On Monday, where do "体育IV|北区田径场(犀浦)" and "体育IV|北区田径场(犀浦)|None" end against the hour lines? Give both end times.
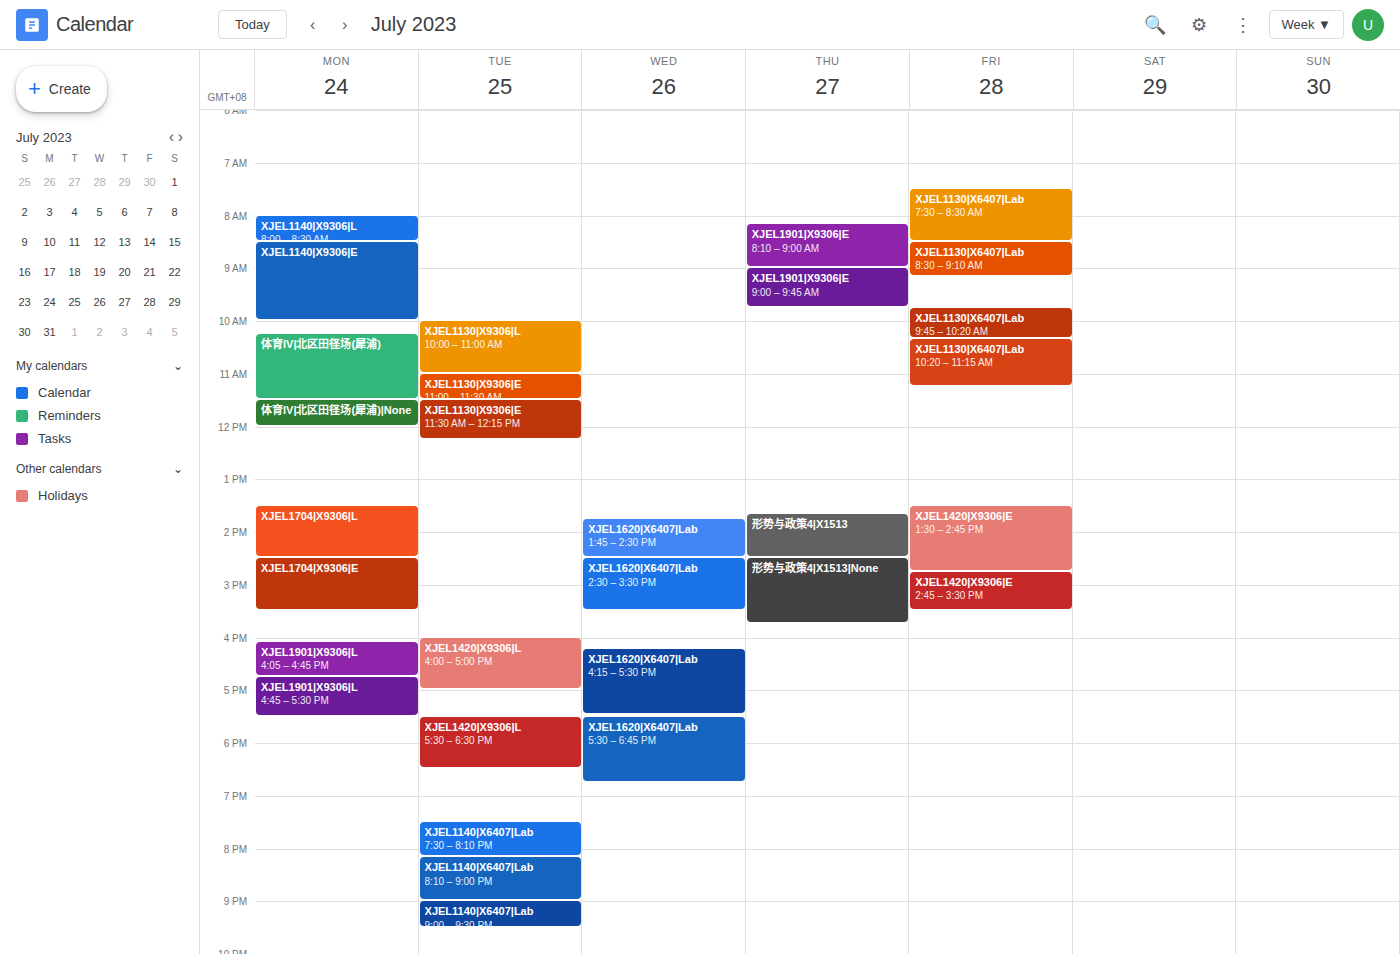
"体育IV|北区田径场(犀浦)": 11:30, halfway between the 11:00 and 12:00 lines. "体育IV|北区田径场(犀浦)|None": 12:00, exactly on the 12:00 line.